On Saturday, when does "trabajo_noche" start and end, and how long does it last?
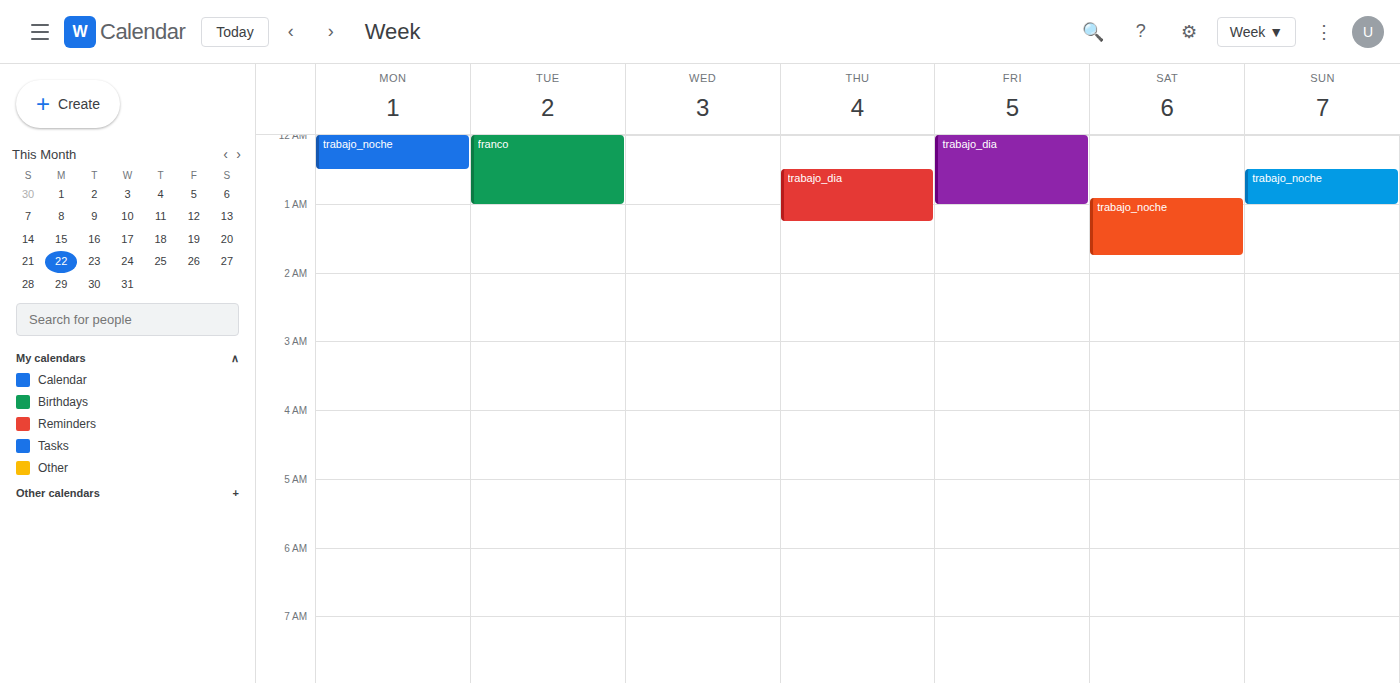
12:55 AM to 1:45 AM, 50 minutes